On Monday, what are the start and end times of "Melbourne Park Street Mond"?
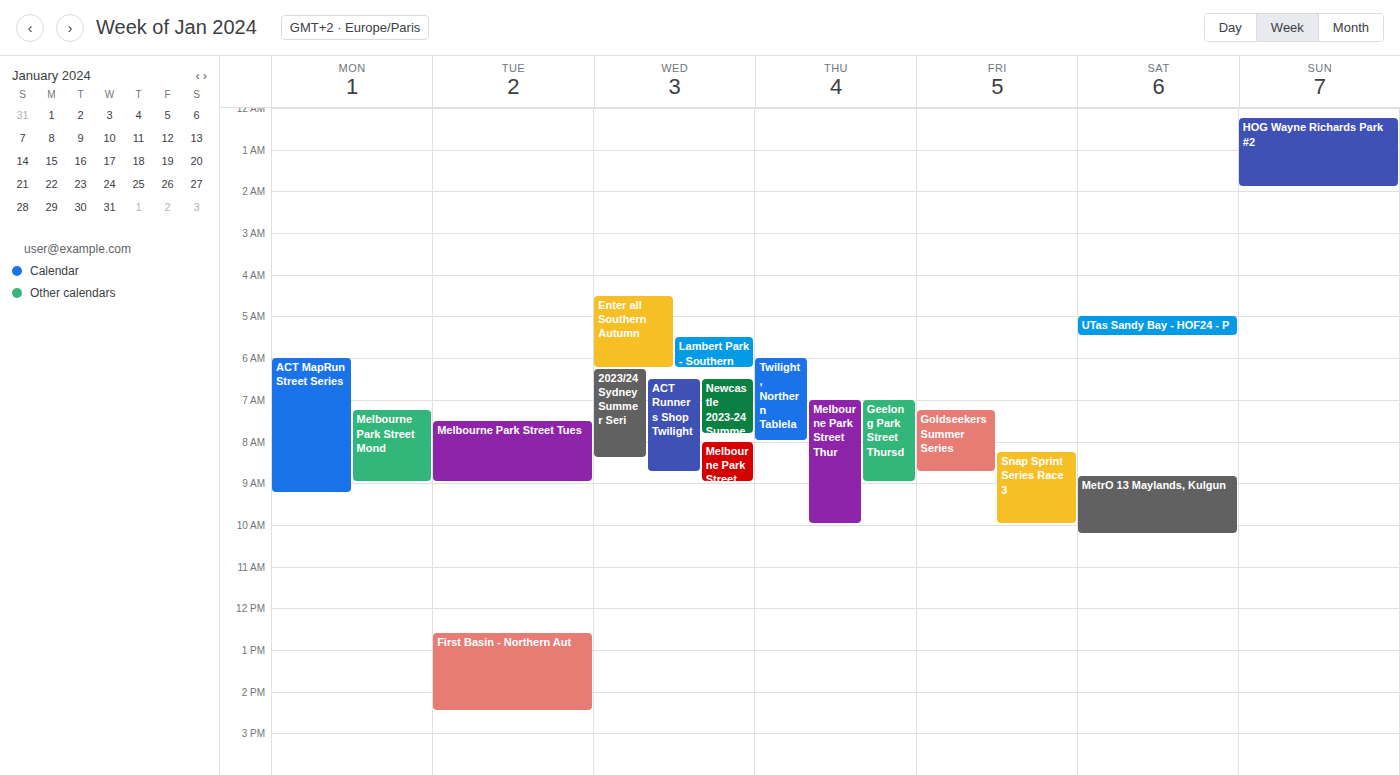
07:15 to 09:00